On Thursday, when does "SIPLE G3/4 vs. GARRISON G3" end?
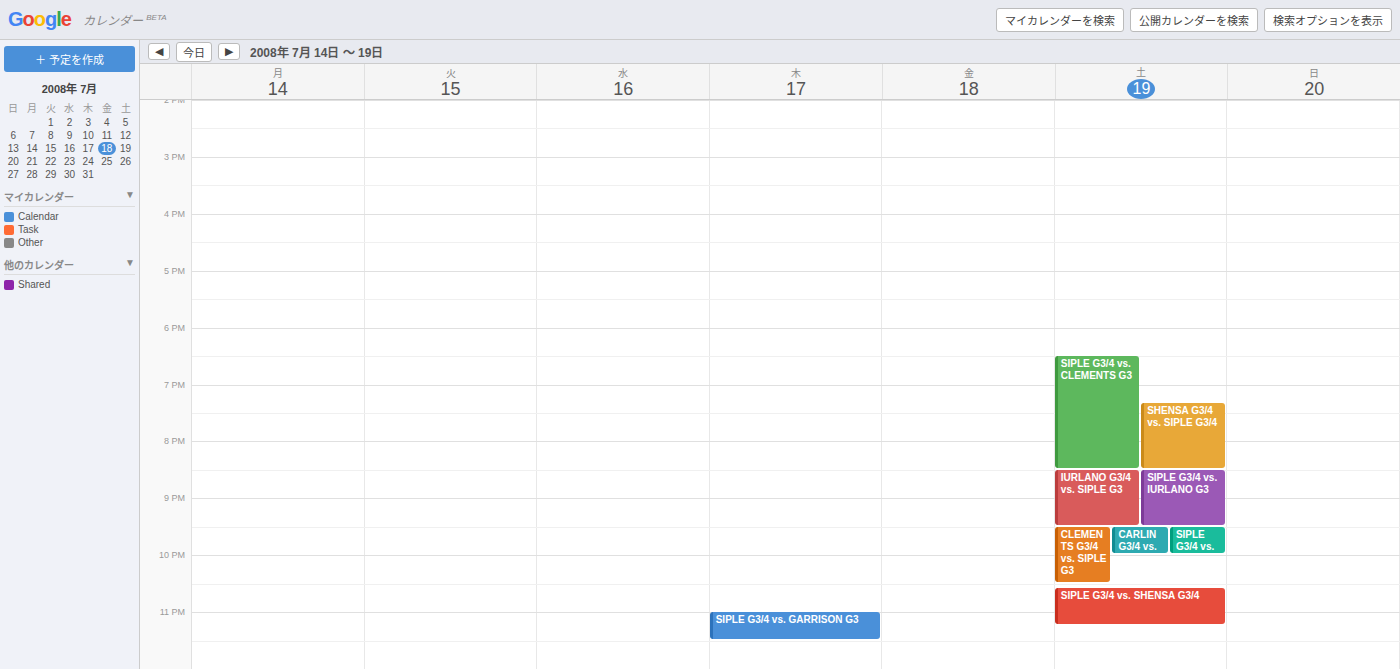
11:30 PM